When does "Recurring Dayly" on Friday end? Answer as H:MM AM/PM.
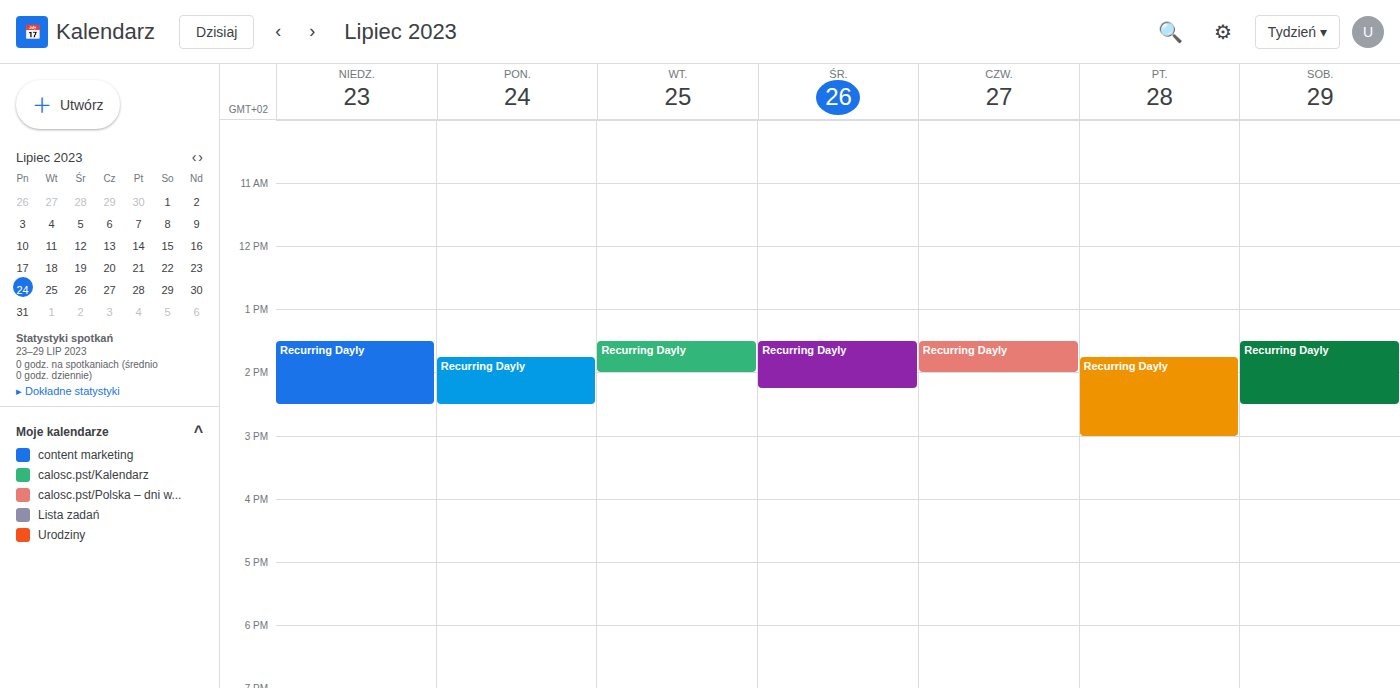
3:00 PM